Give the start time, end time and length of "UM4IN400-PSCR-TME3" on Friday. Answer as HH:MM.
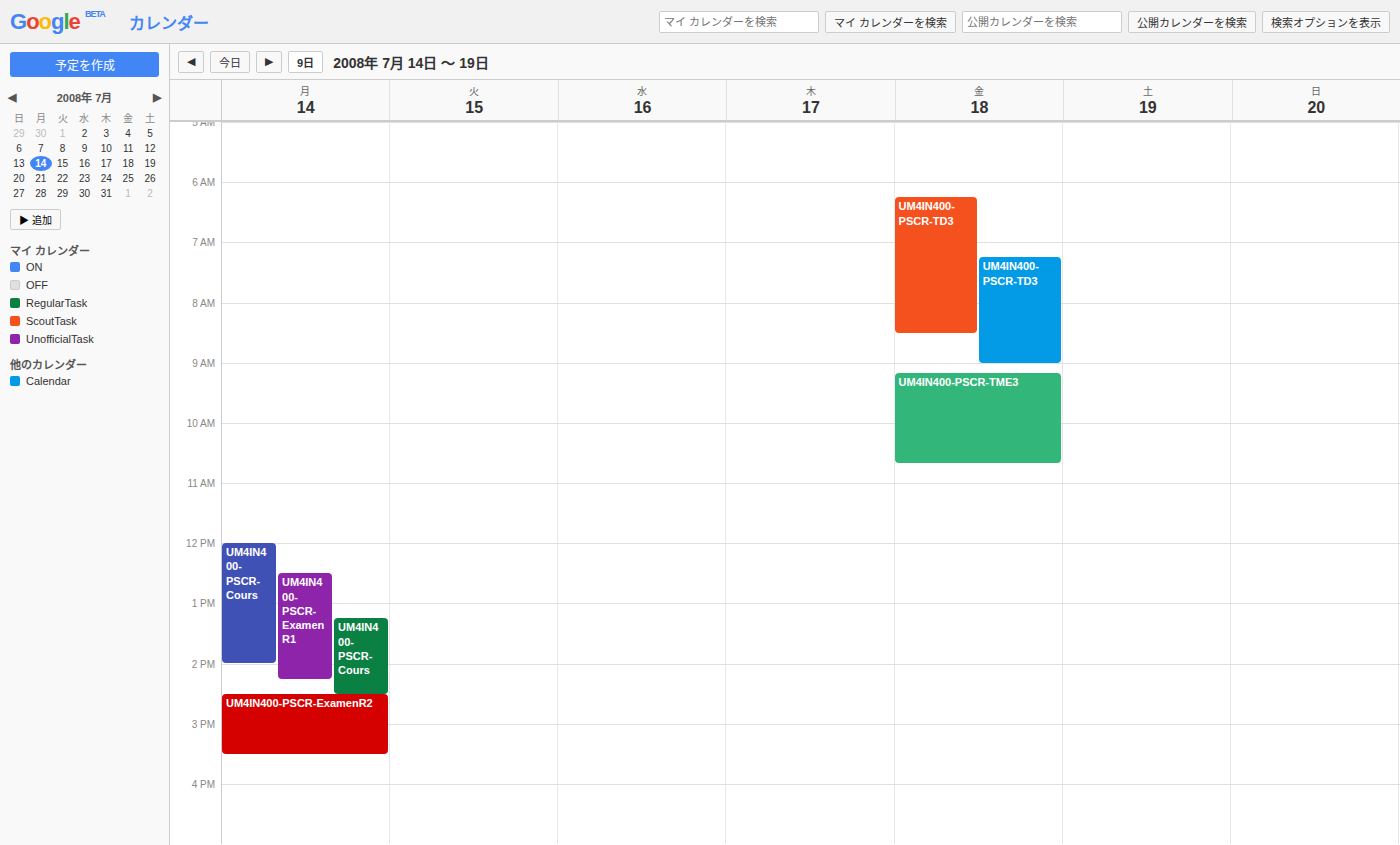
09:10 to 10:40, 1 hour 30 minutes